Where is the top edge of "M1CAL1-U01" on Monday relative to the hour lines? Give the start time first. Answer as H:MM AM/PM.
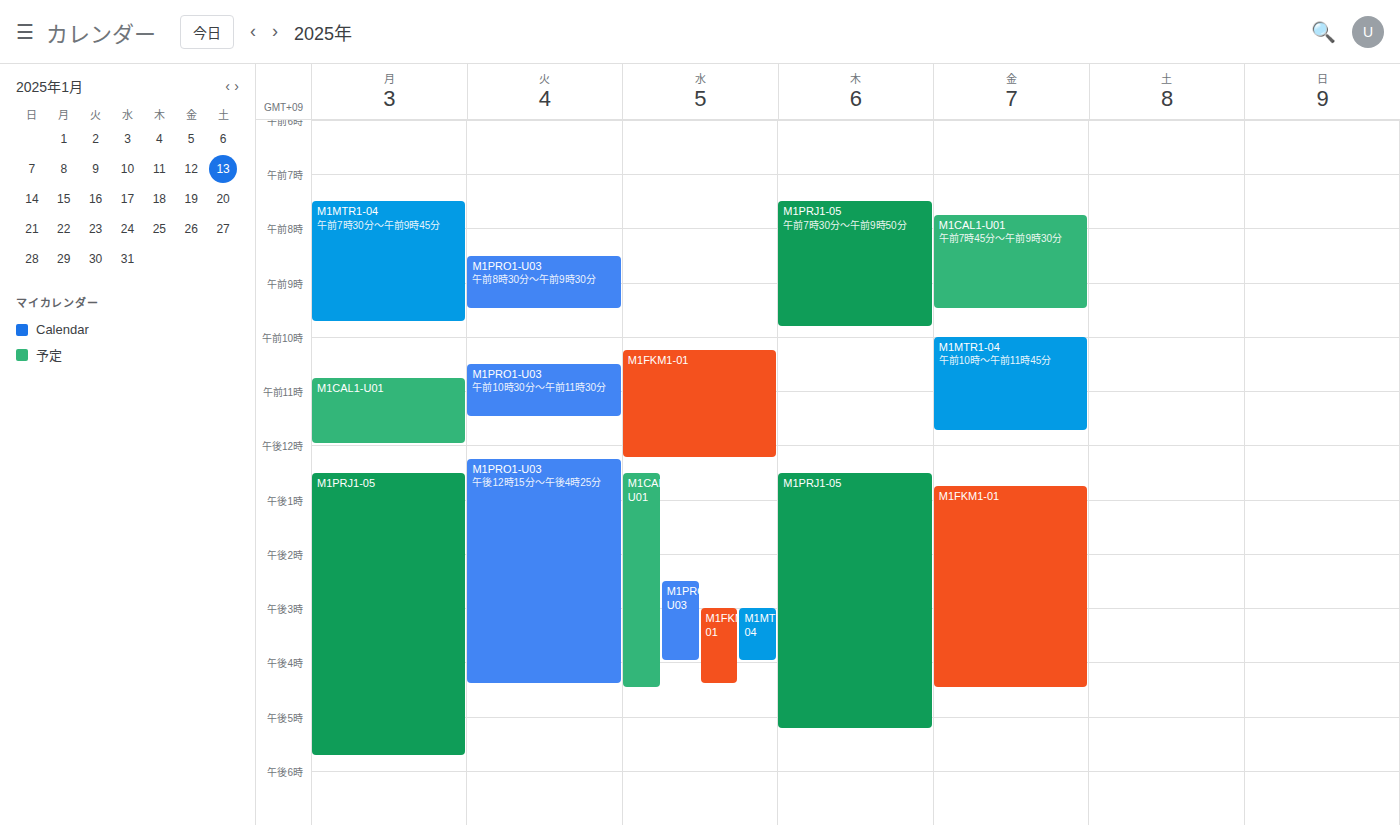
10:45 AM -- neither: three quarters of the way from the 10 AM line to the 11 AM line.